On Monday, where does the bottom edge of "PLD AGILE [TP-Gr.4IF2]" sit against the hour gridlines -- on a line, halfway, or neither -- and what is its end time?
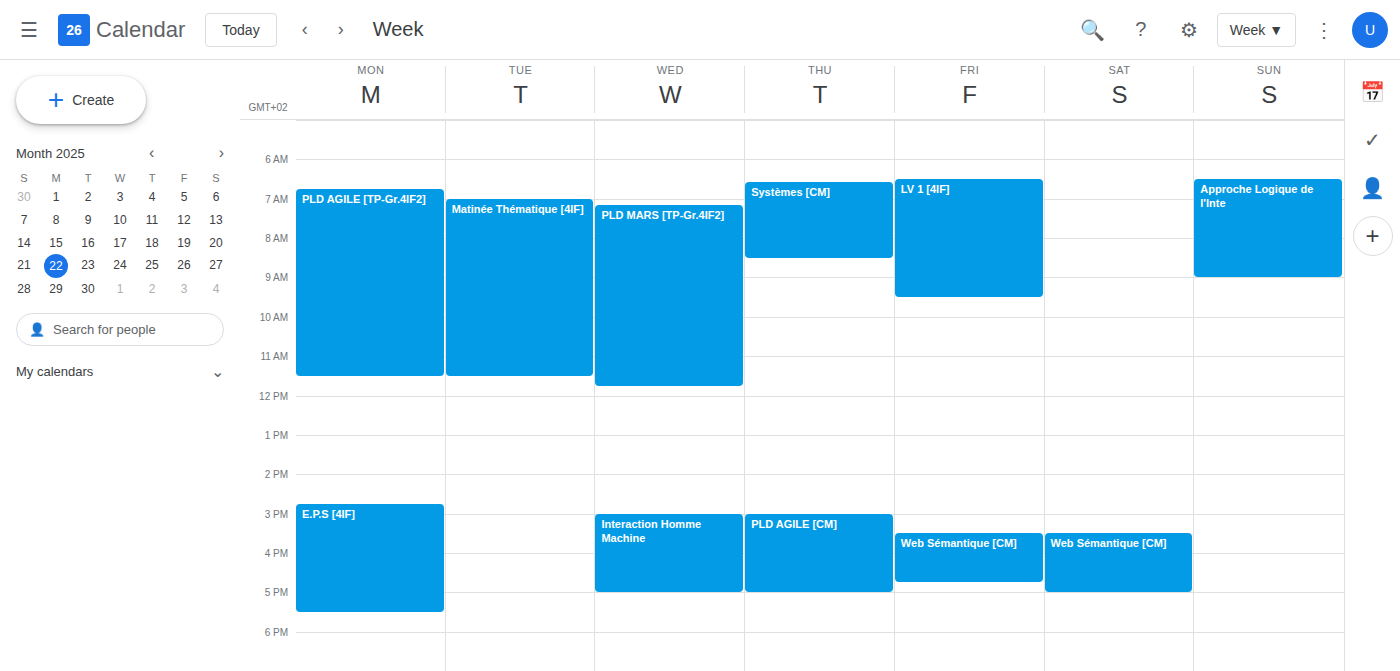
11:30 AM -- halfway between the 11 AM and 12 PM lines.